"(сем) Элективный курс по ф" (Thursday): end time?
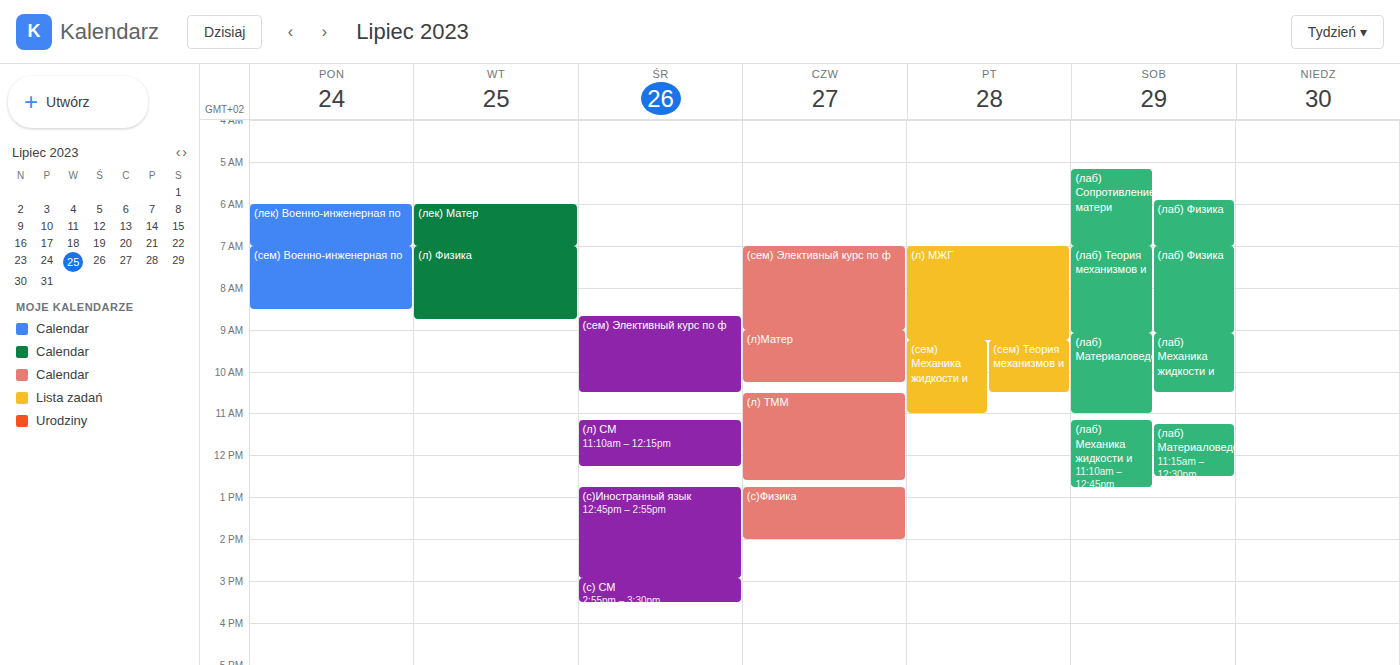
9:00 AM